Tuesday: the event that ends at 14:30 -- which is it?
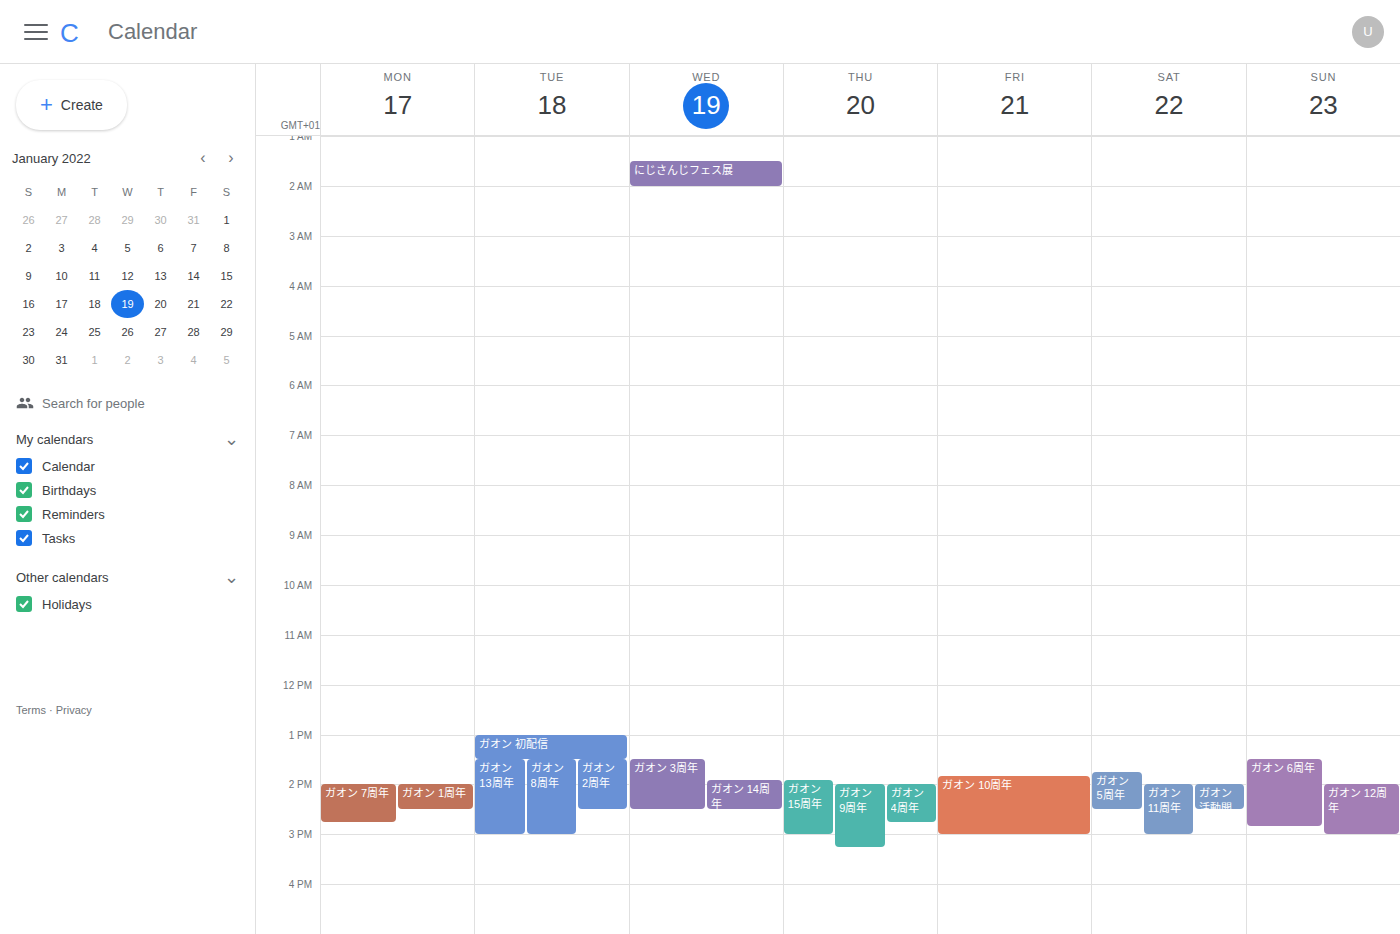
"ガオン 2周年"